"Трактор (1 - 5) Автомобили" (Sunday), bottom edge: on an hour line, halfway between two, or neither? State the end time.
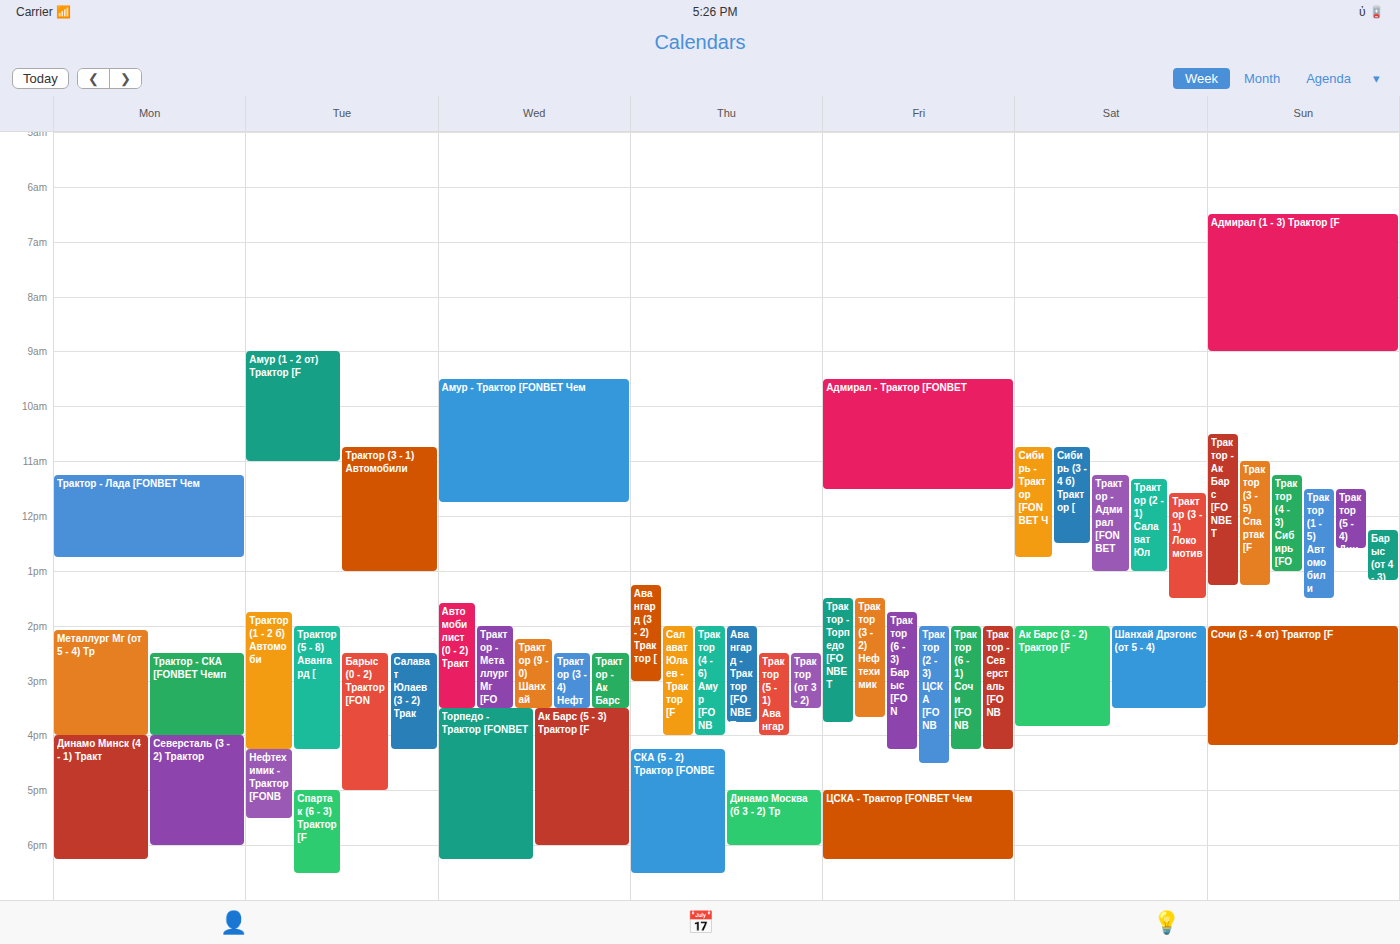
1:30 PM -- halfway between the 1 PM and 2 PM lines.